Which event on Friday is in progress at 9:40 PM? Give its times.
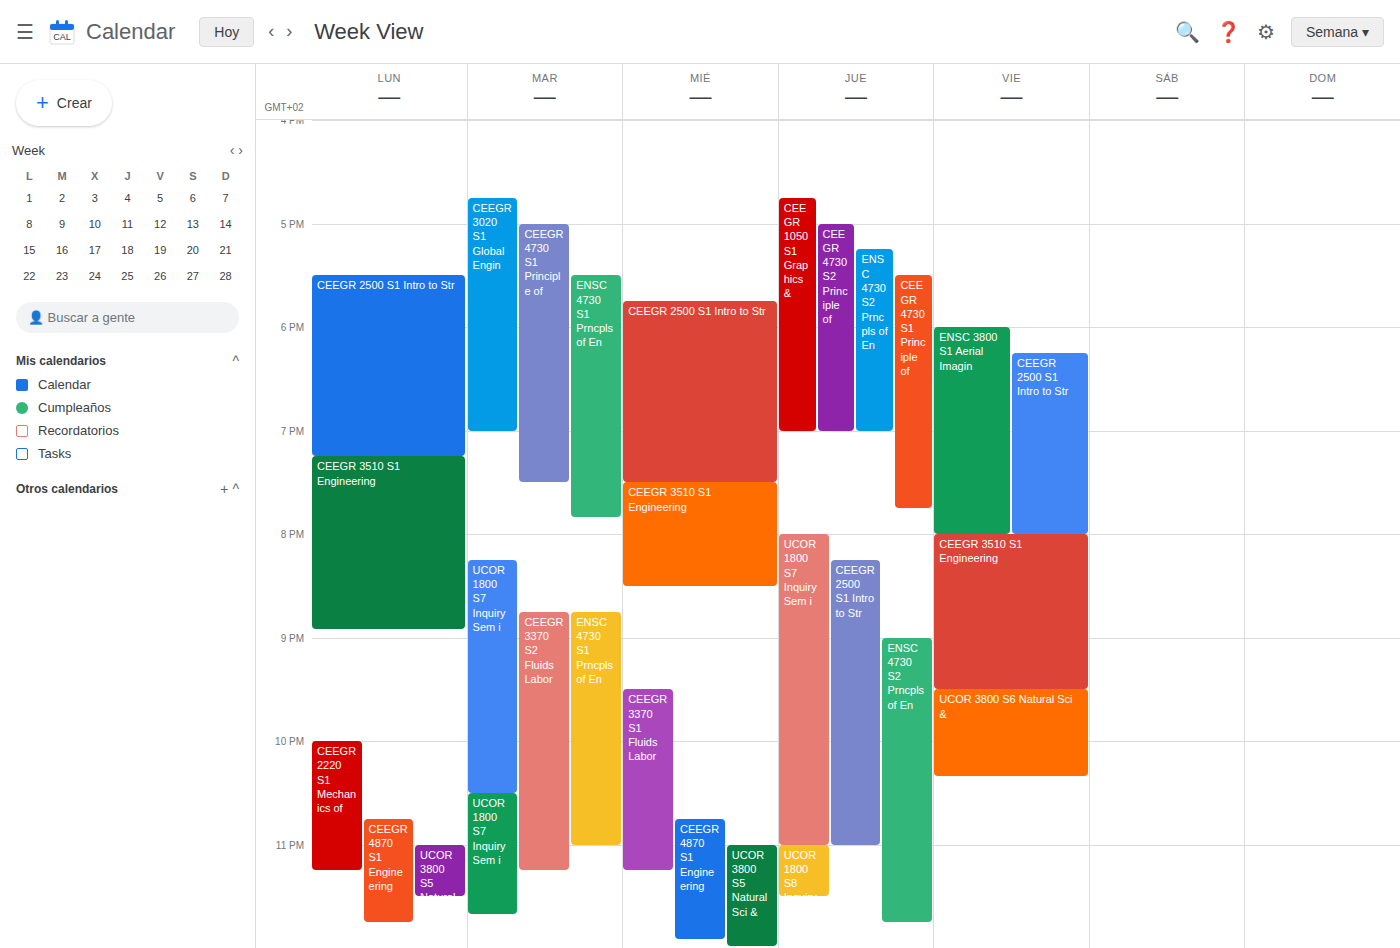
"UCOR 3800 S6 Natural Sci &", 9:30 PM to 10:20 PM